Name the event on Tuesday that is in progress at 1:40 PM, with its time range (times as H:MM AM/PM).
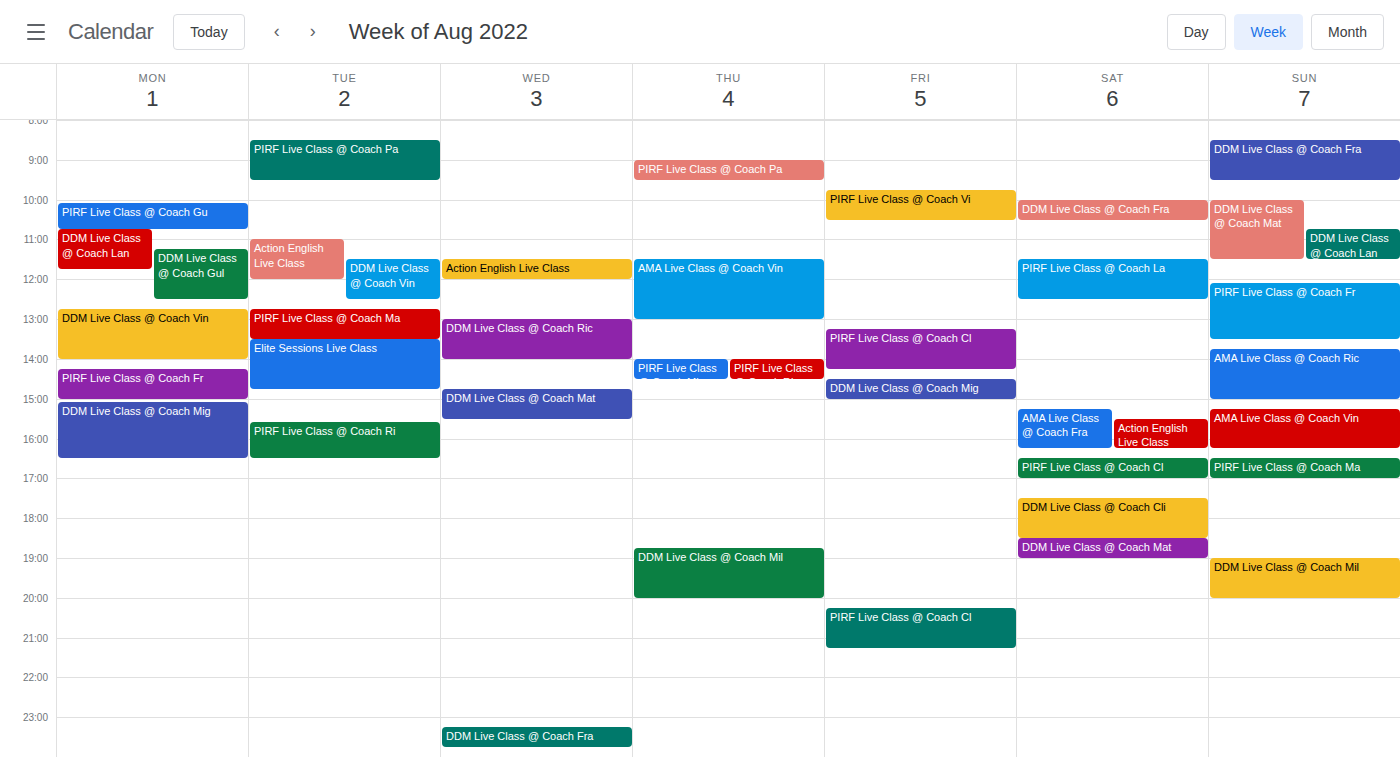
"Elite Sessions Live Class", 1:30 PM to 2:45 PM